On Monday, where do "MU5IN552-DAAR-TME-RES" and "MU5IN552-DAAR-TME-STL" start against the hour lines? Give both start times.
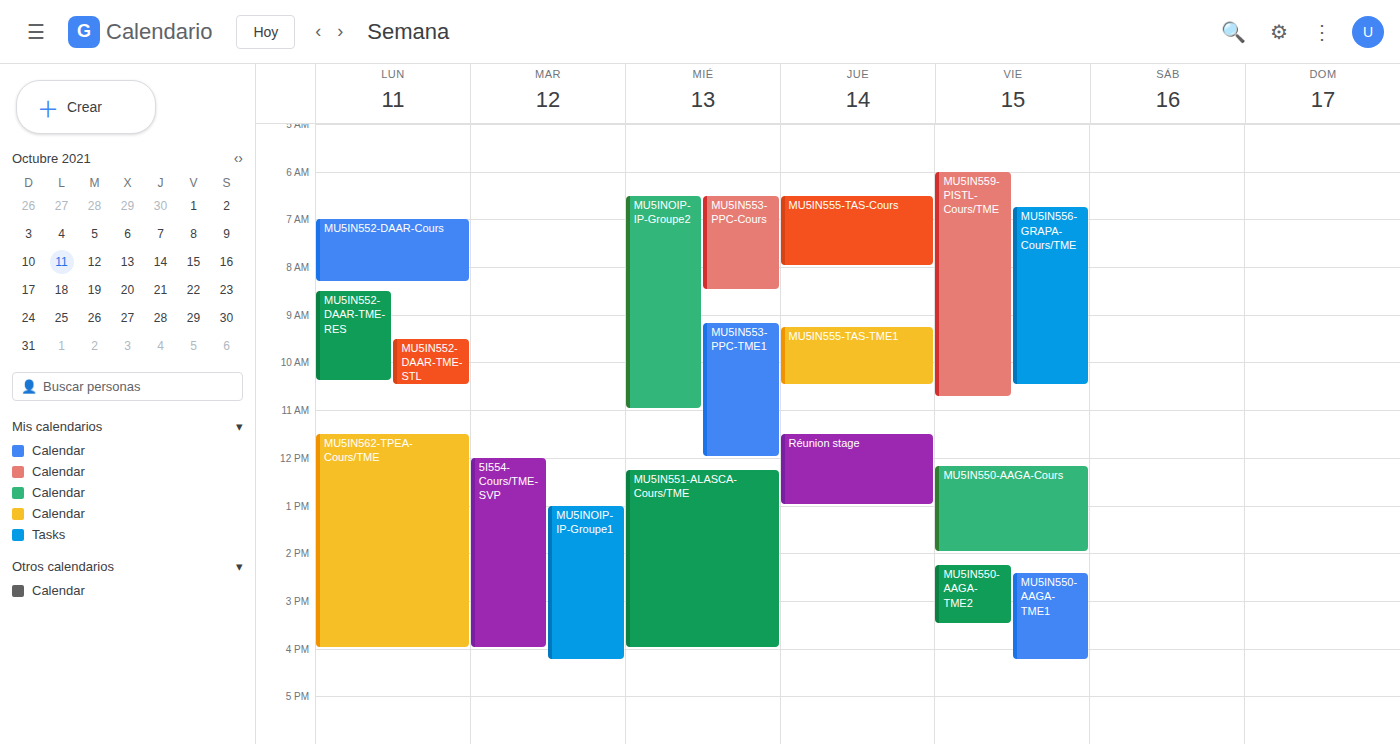
"MU5IN552-DAAR-TME-RES": 8:30 AM, halfway between the 8 AM and 9 AM lines. "MU5IN552-DAAR-TME-STL": 9:30 AM, halfway between the 9 AM and 10 AM lines.